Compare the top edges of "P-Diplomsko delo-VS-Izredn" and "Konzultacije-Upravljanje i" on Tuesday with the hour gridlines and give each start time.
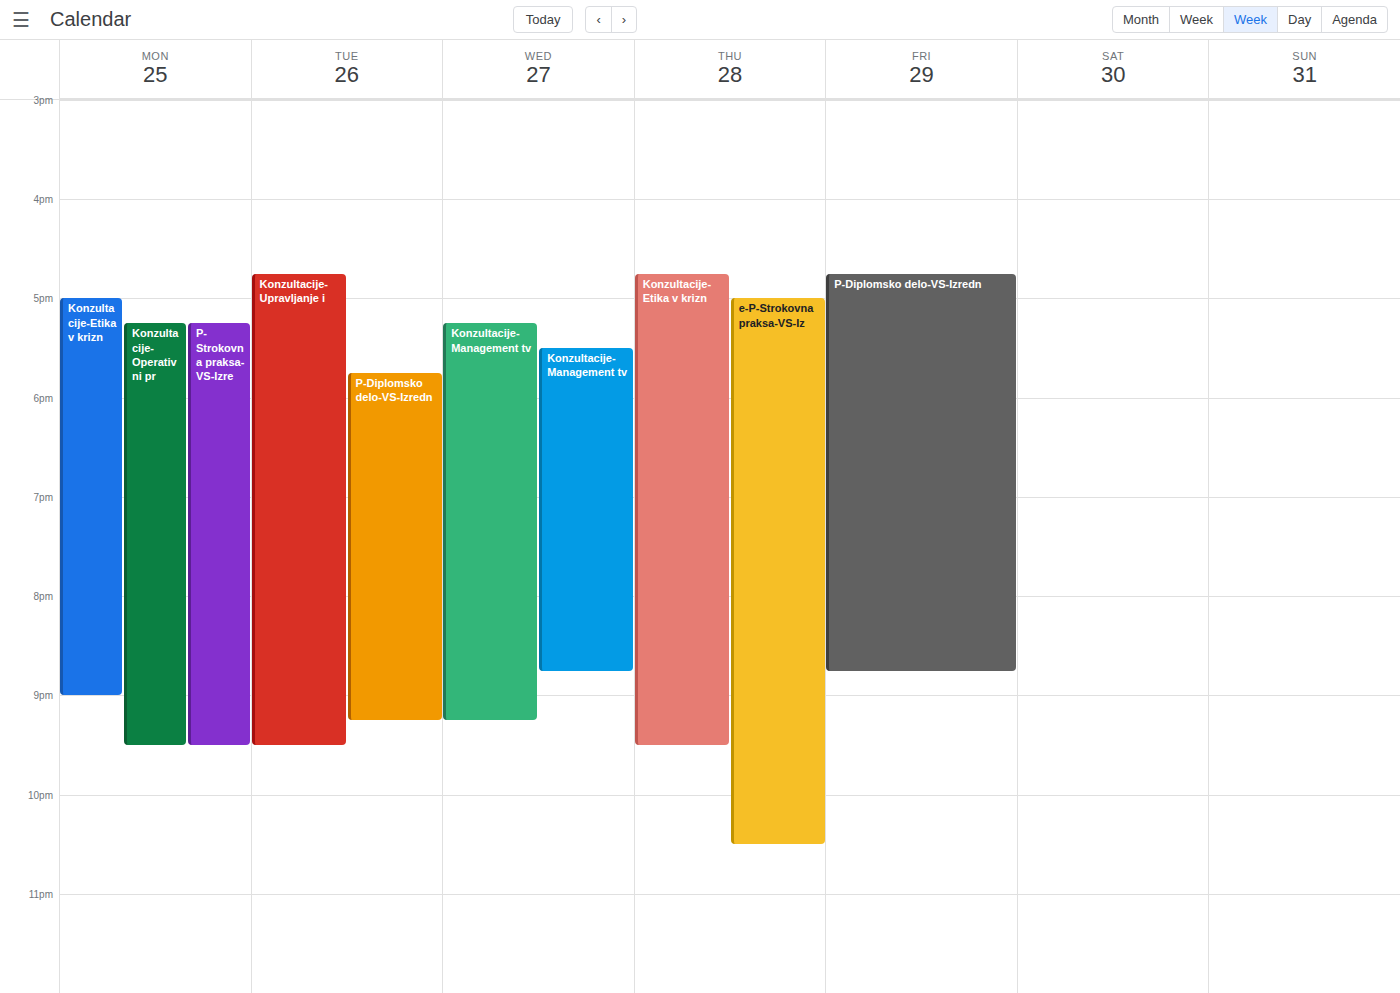
"P-Diplomsko delo-VS-Izredn": 5:45 PM, neither: three quarters of the way from the 5 PM line to the 6 PM line. "Konzultacije-Upravljanje i": 4:45 PM, neither: three quarters of the way from the 4 PM line to the 5 PM line.